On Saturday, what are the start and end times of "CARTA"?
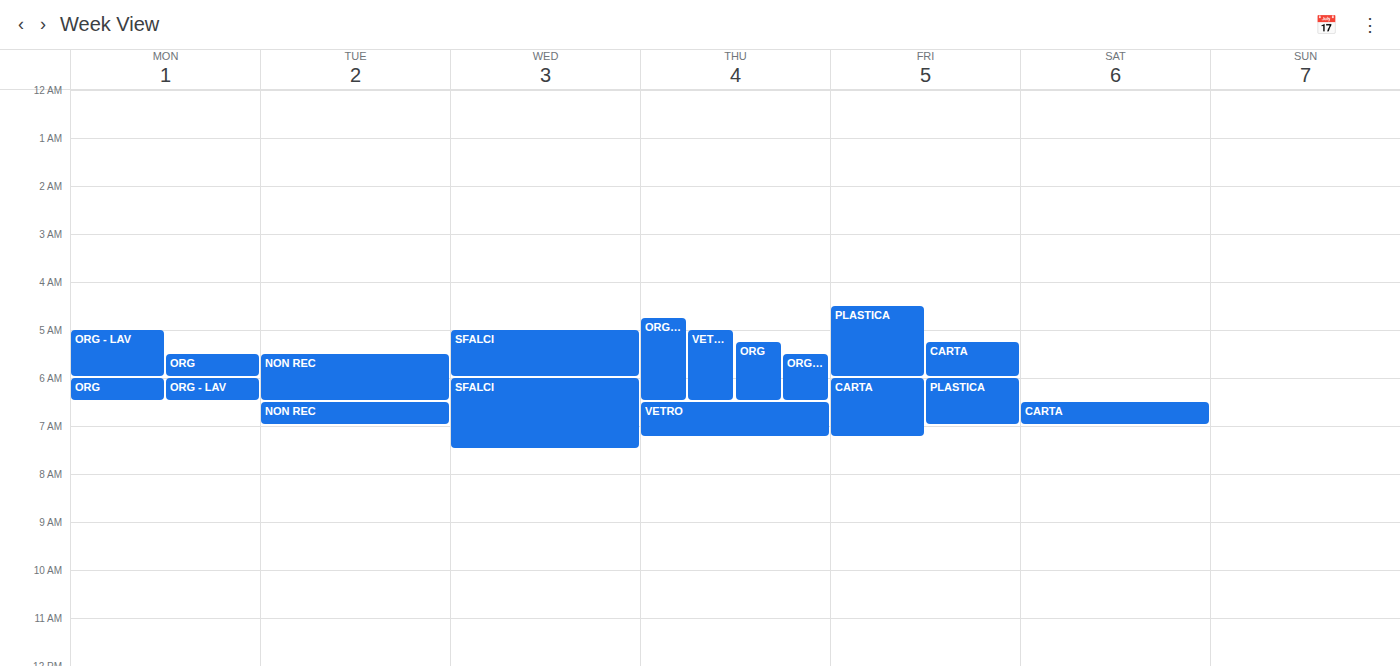
6:30 AM to 7:00 AM